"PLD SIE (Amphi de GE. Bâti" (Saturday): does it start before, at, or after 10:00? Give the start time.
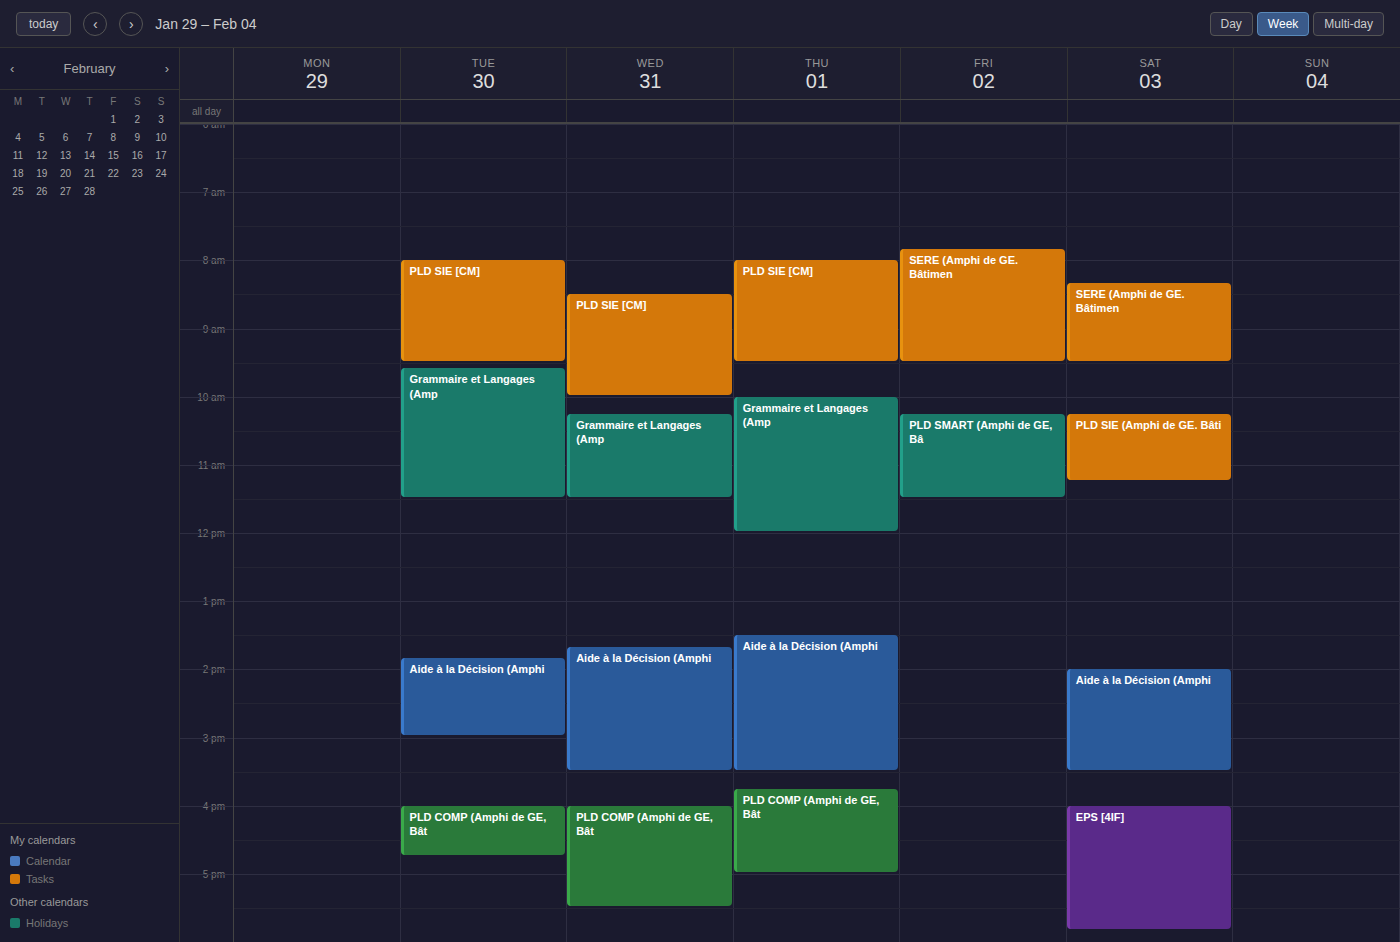
10:15 -- after 10:00, 15 minutes below the 10:00 line.